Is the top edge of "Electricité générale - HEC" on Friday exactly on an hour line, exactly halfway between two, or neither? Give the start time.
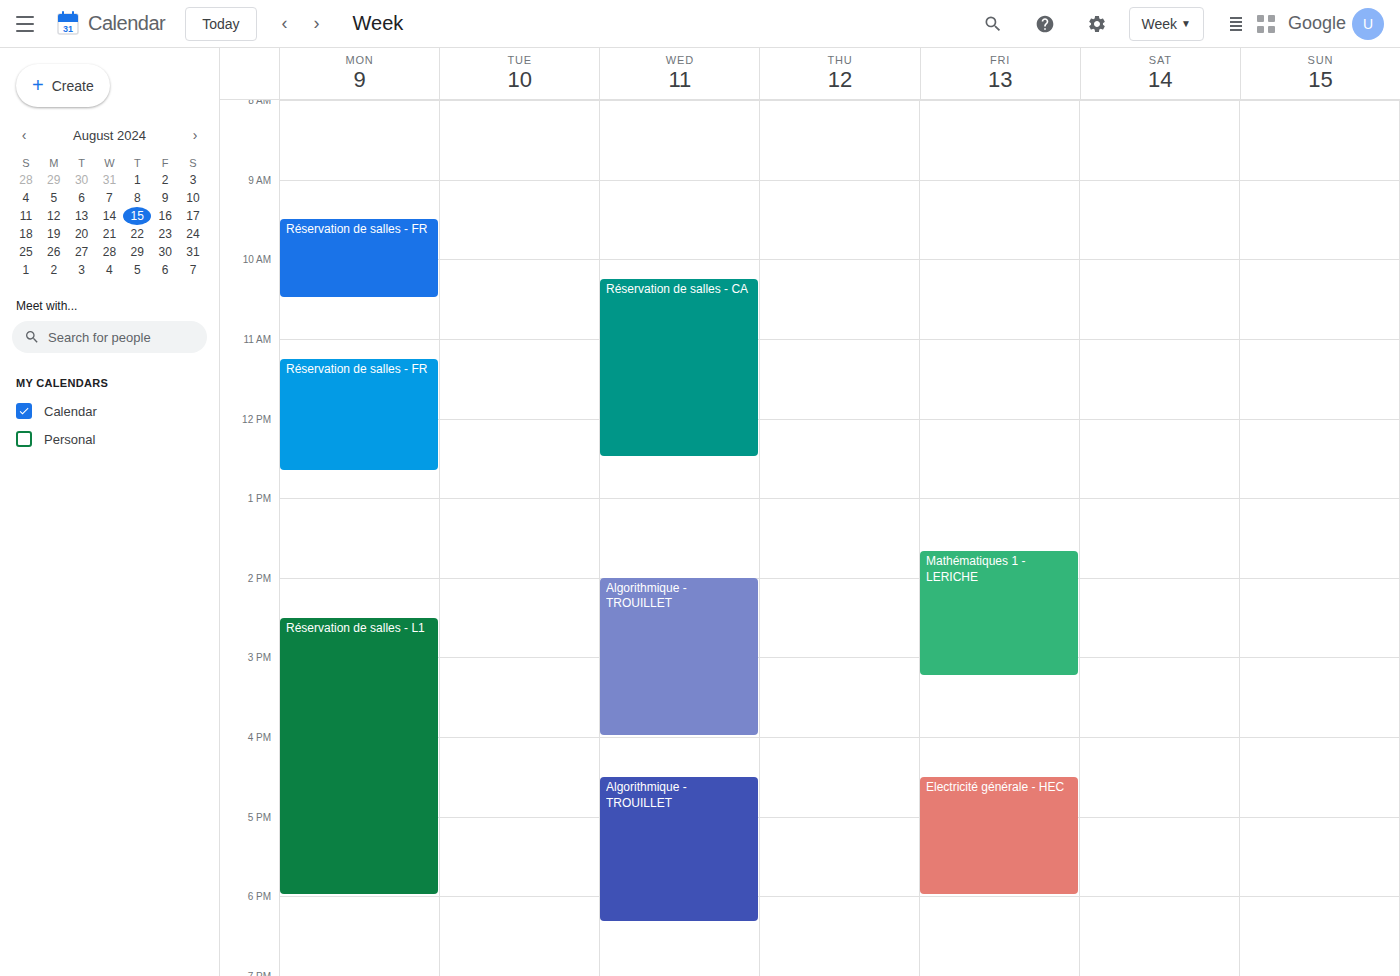
4:30 PM -- halfway between the 4 PM and 5 PM lines.